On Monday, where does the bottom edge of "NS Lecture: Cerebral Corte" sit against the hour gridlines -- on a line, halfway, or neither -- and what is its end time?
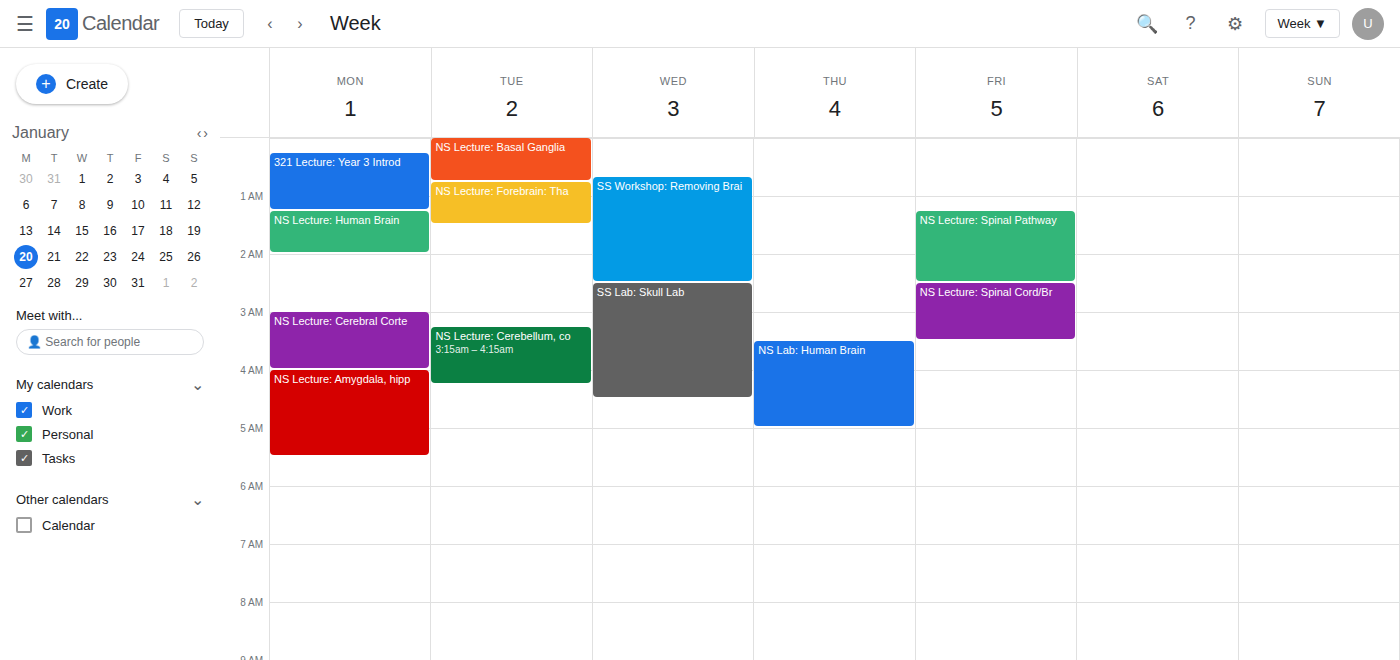
4:00 AM -- exactly on the 4 AM line.